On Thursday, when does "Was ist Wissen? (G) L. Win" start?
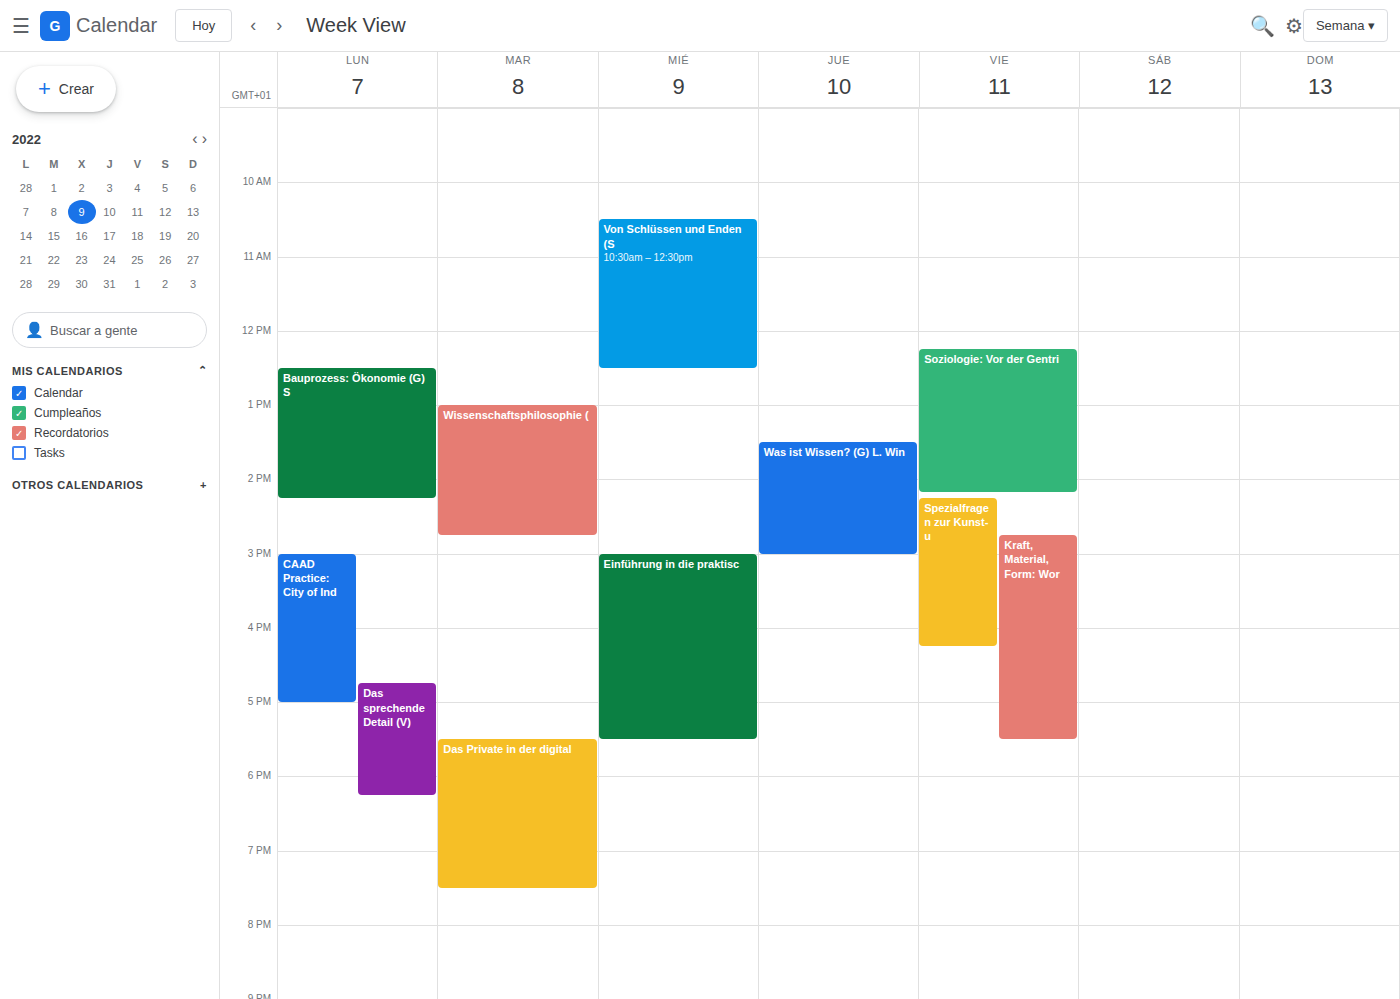
1:30 PM